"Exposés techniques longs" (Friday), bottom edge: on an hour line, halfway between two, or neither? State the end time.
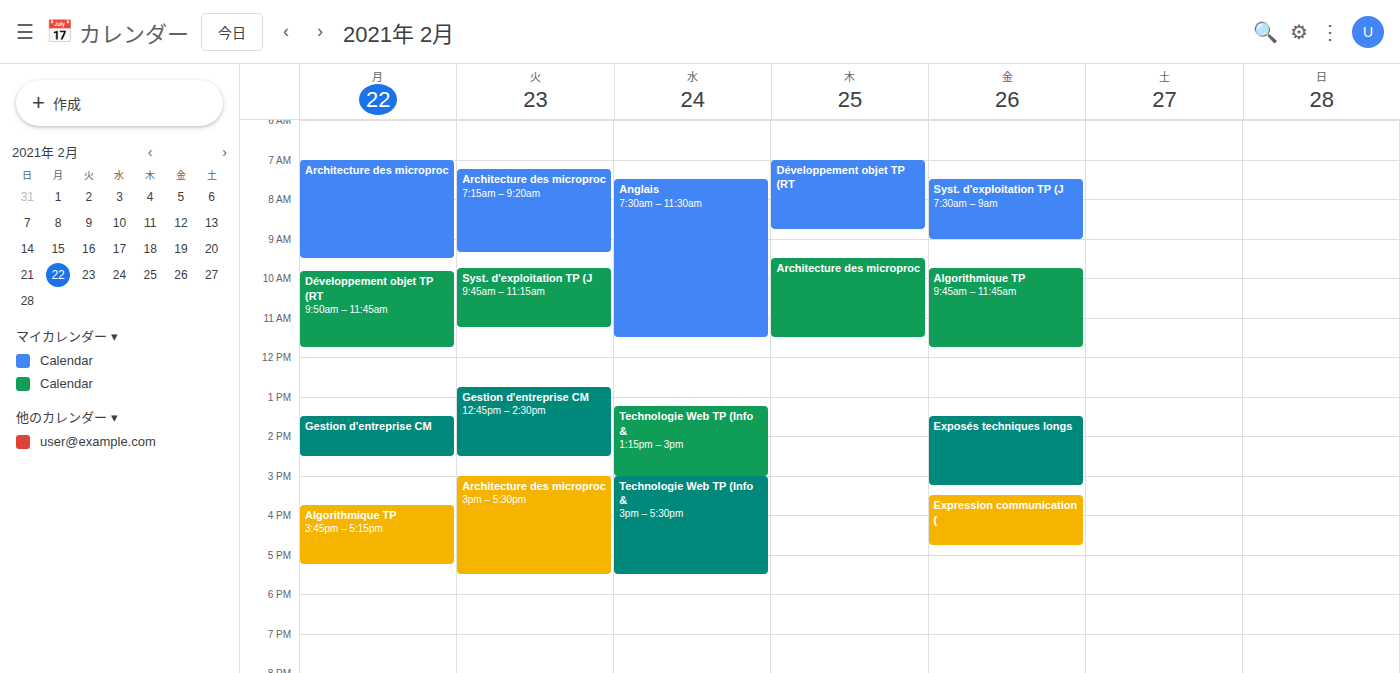
3:15 PM -- neither: a quarter of the way from the 3 PM line to the 4 PM line.